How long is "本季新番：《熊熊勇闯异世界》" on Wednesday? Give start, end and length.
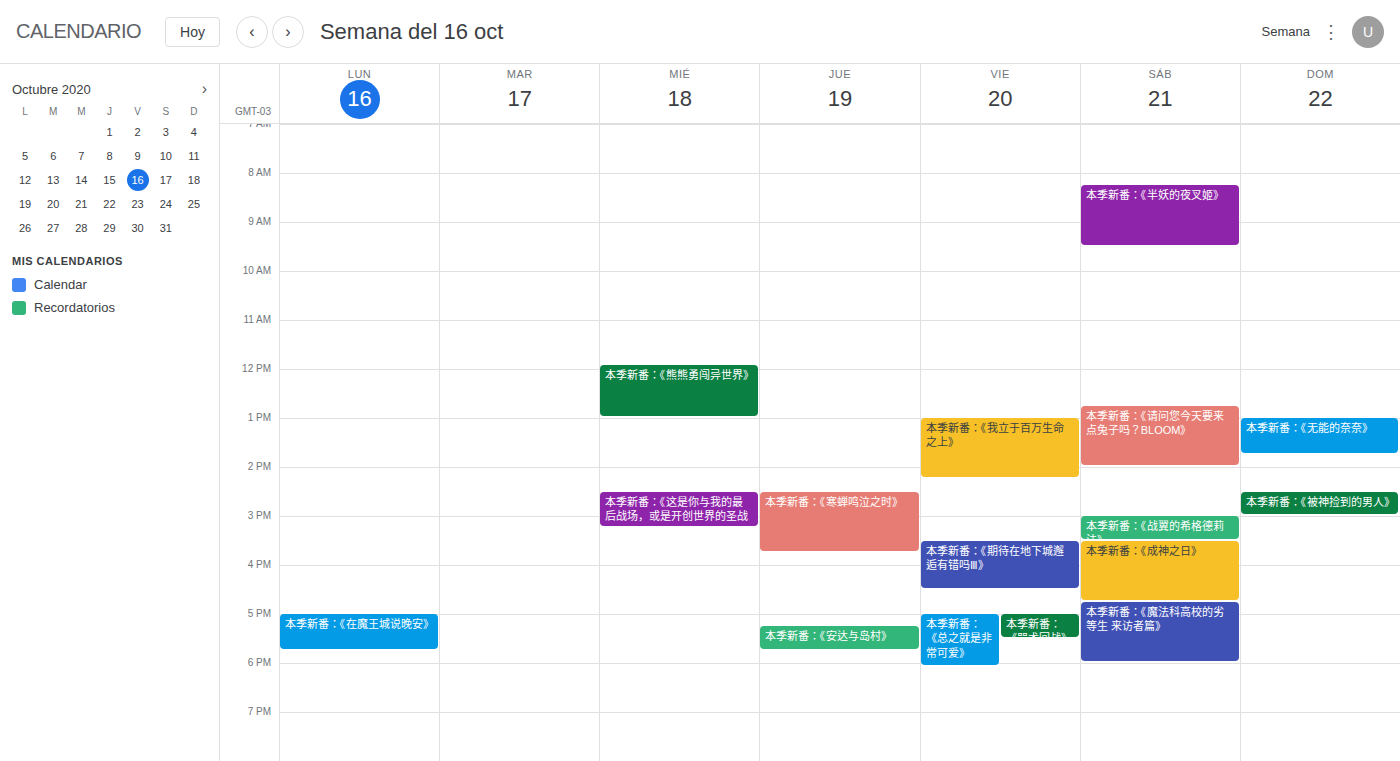
11:55 AM to 1:00 PM, 1 hour 5 minutes